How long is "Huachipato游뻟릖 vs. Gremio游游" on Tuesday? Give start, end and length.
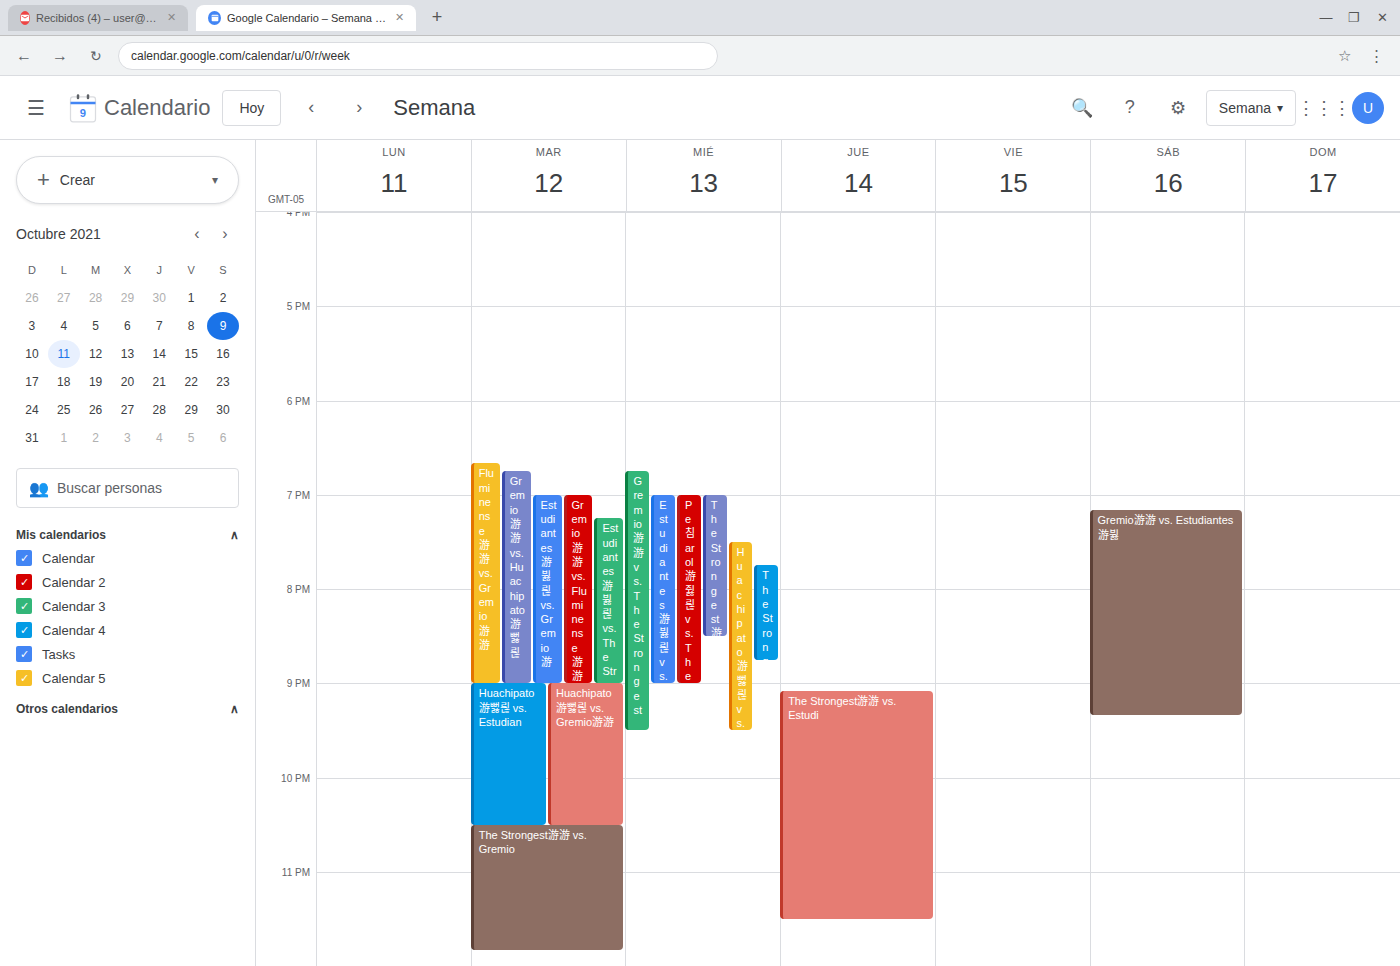
9:00 PM to 10:30 PM, 1 hour 30 minutes